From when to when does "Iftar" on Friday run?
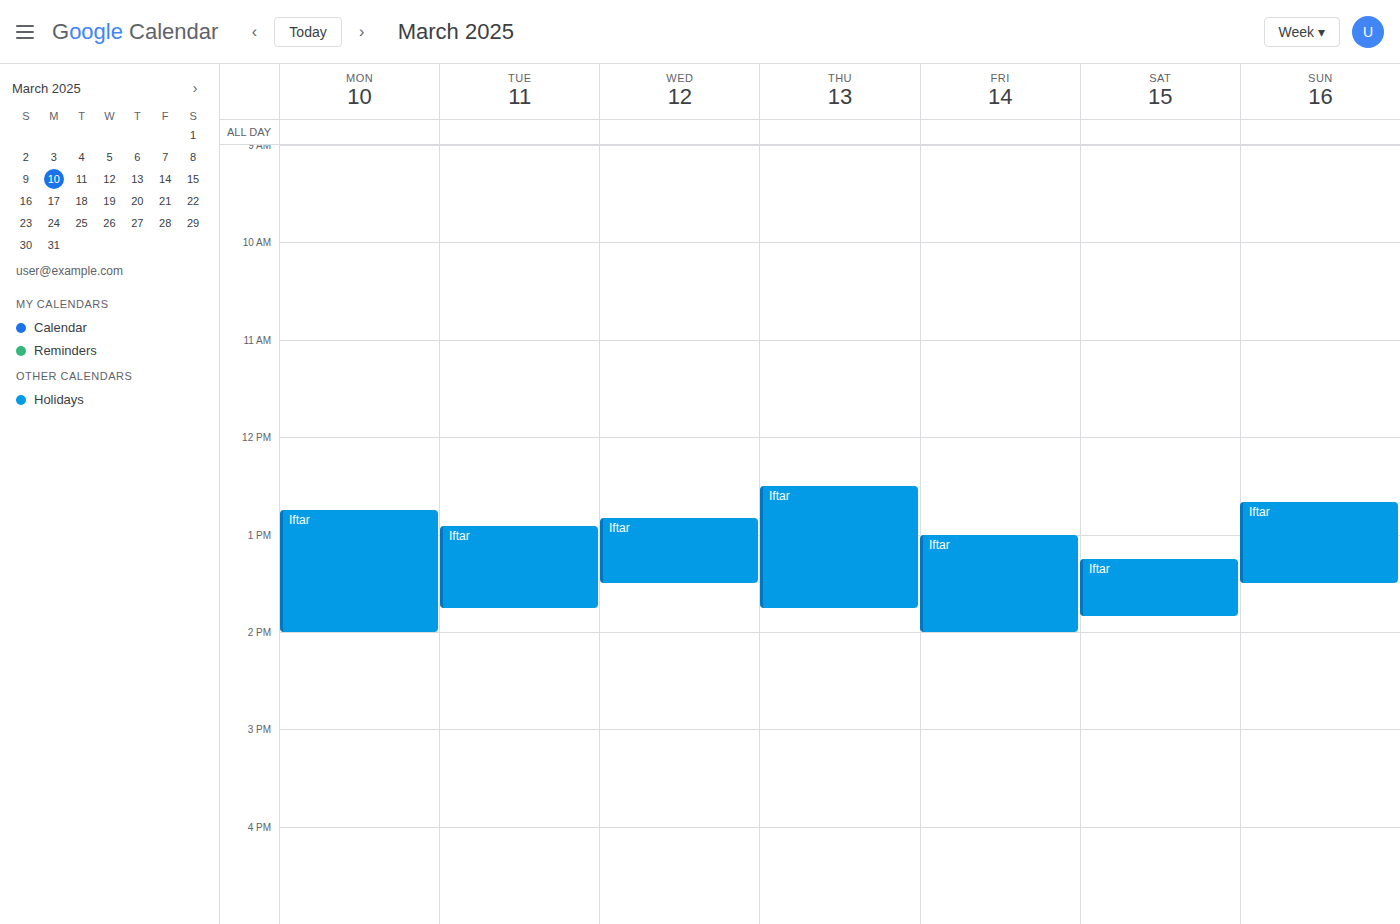
1:00 PM to 2:00 PM